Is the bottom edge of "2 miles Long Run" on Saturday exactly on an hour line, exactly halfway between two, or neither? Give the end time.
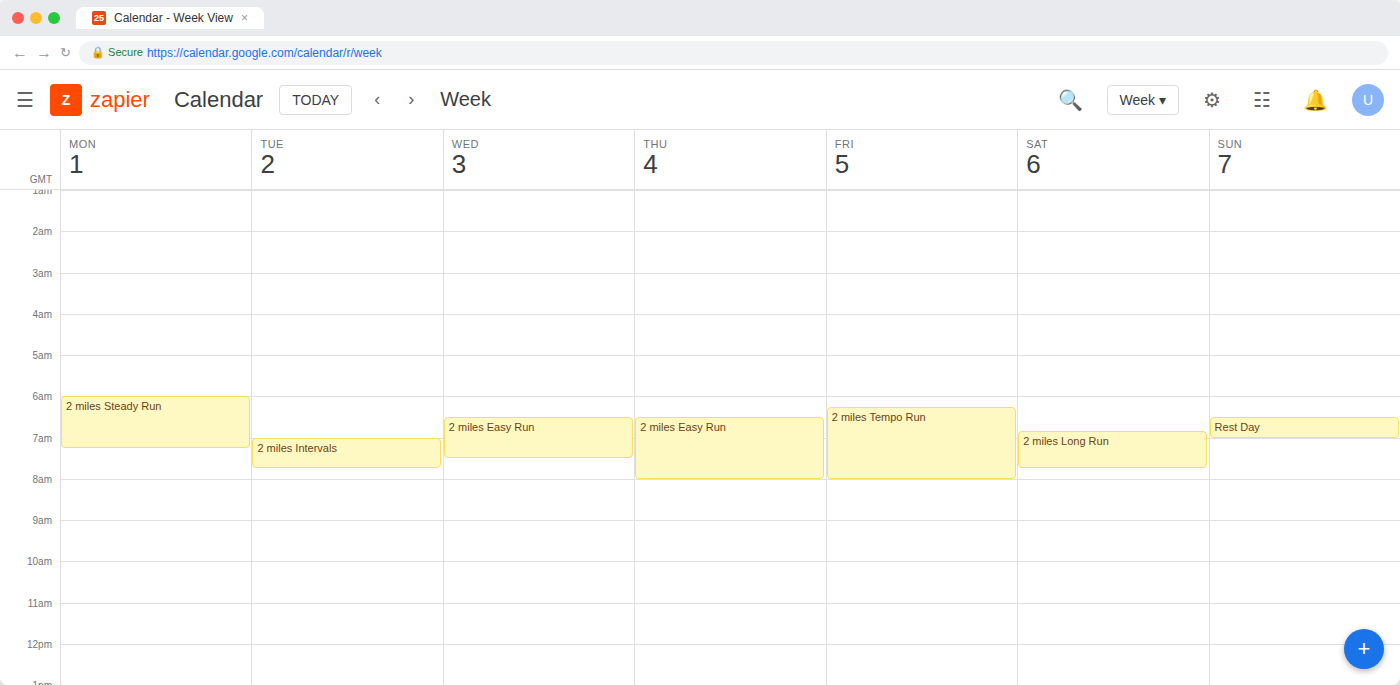
7:45 AM -- neither: three quarters of the way from the 7 AM line to the 8 AM line.